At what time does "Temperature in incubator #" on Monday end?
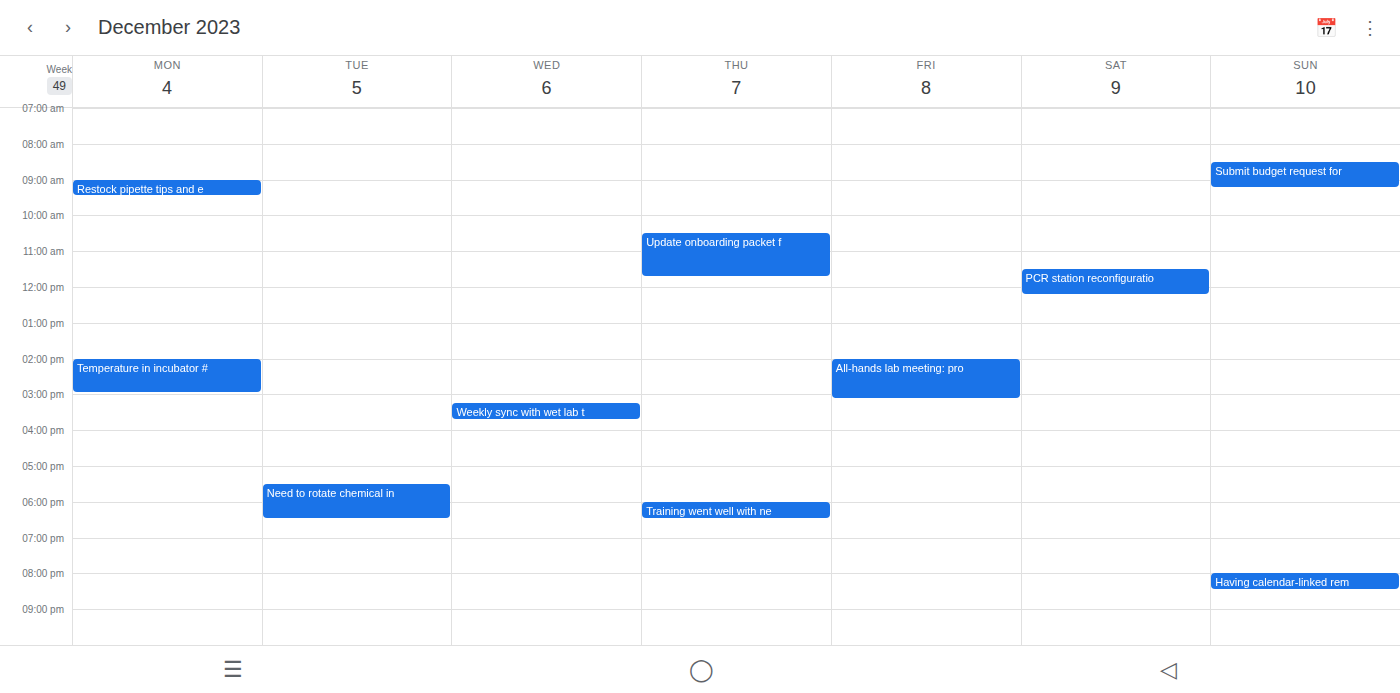
3:00 PM